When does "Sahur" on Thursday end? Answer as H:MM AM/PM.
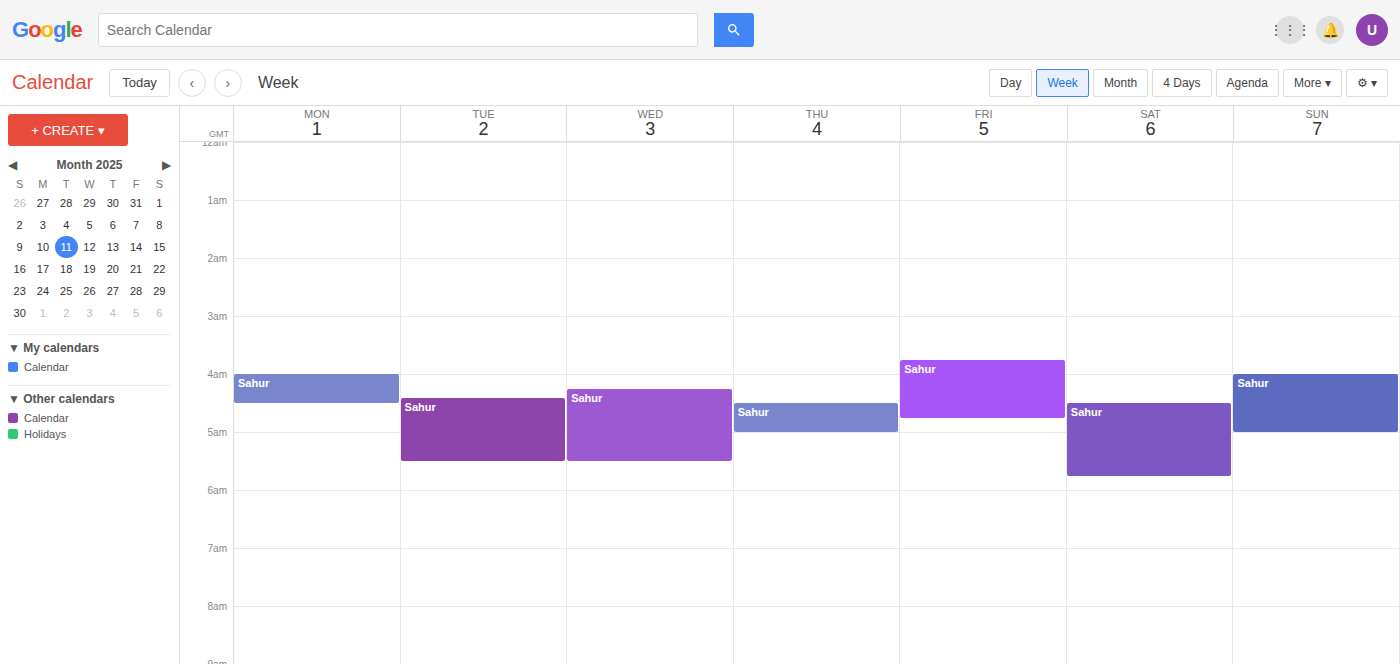
5:00 AM